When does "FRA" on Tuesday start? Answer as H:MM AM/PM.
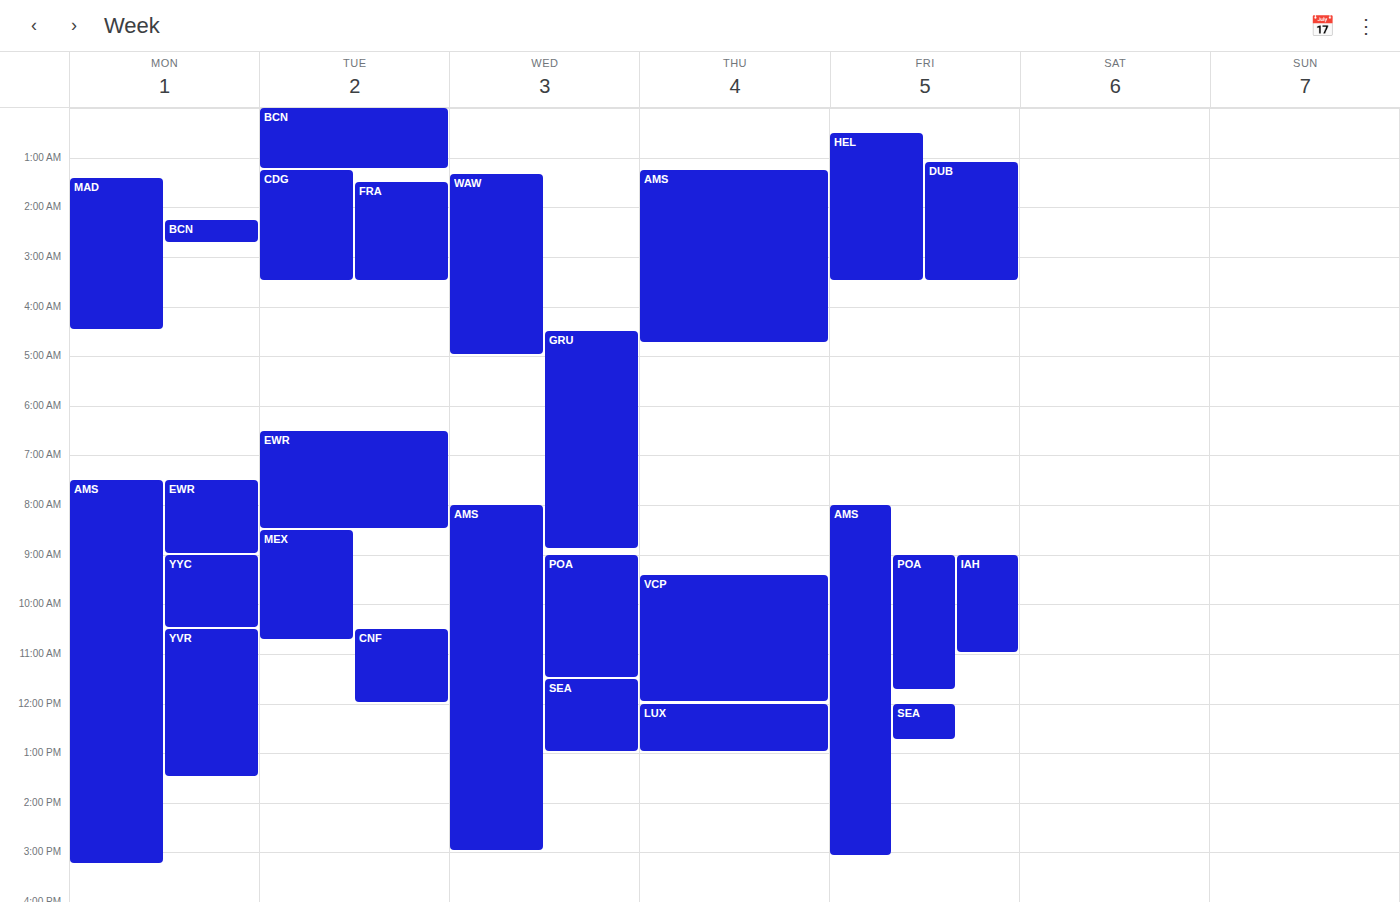
1:30 AM